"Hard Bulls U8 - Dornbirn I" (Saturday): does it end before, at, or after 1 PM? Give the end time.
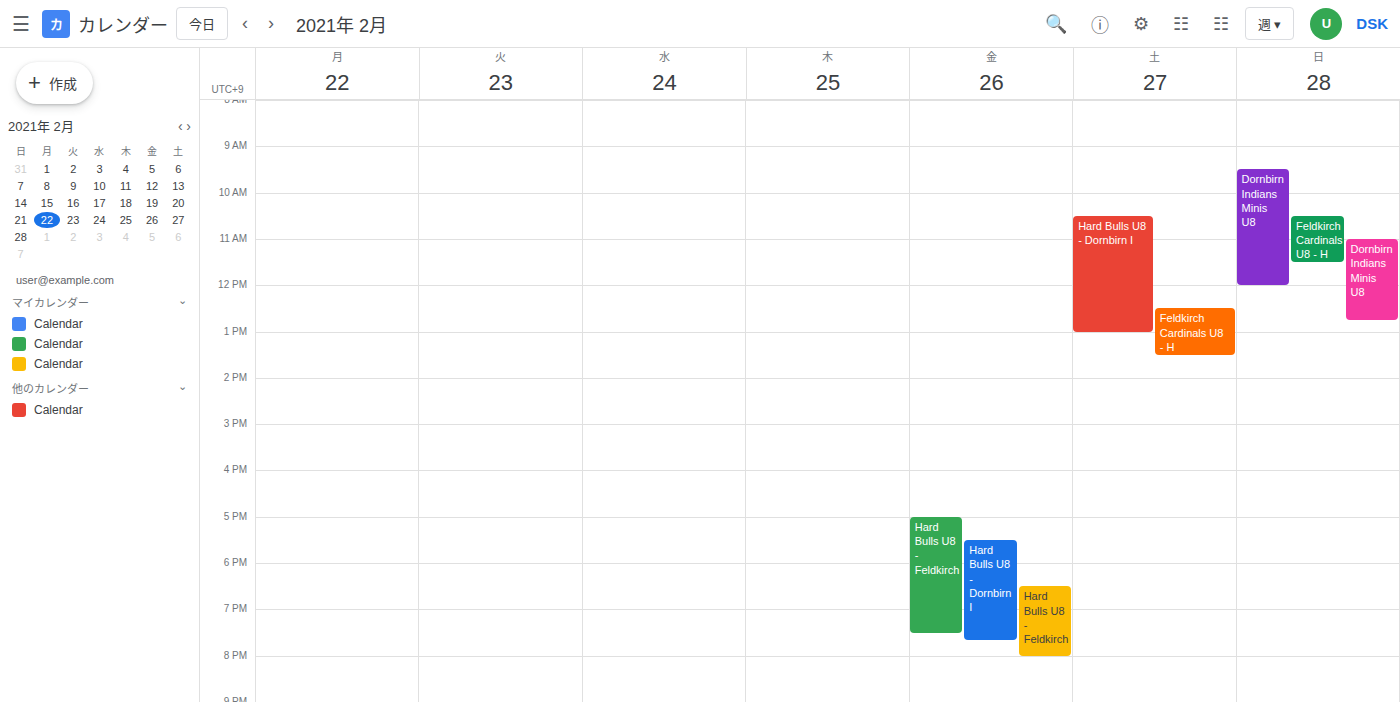
1:00 PM -- exactly at 1 PM, on the 1 PM line.